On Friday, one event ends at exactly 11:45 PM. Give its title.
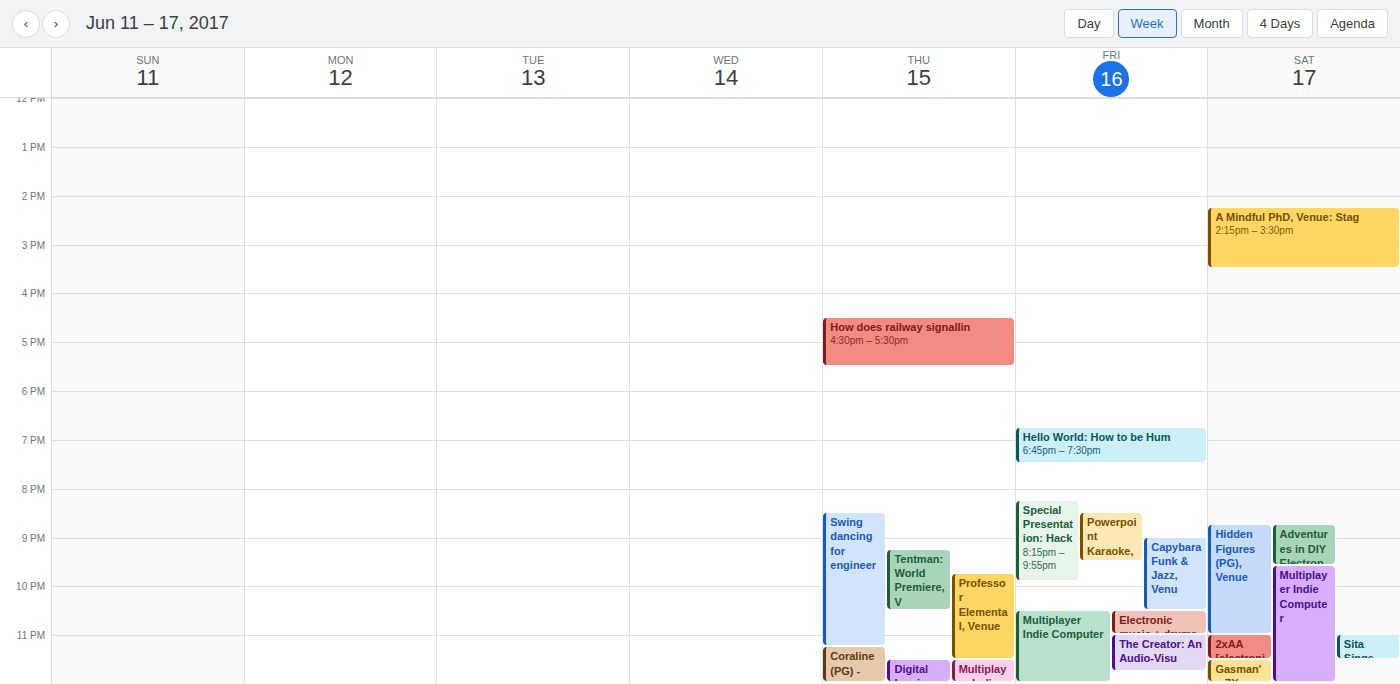
"The Creator: An Audio-Visu"